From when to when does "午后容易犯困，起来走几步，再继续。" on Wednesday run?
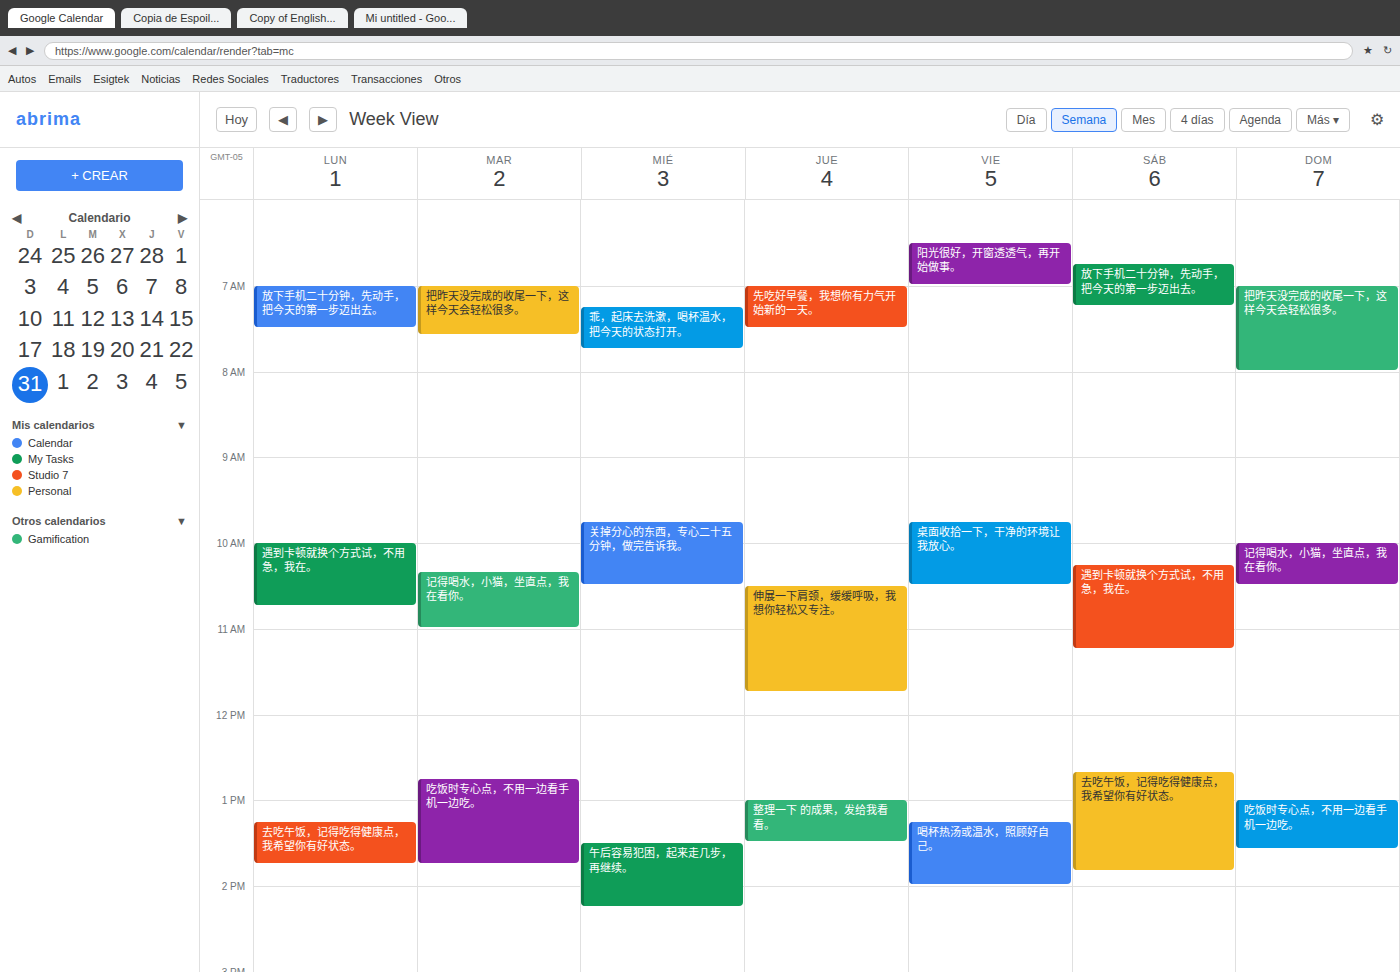
1:30 PM to 2:15 PM